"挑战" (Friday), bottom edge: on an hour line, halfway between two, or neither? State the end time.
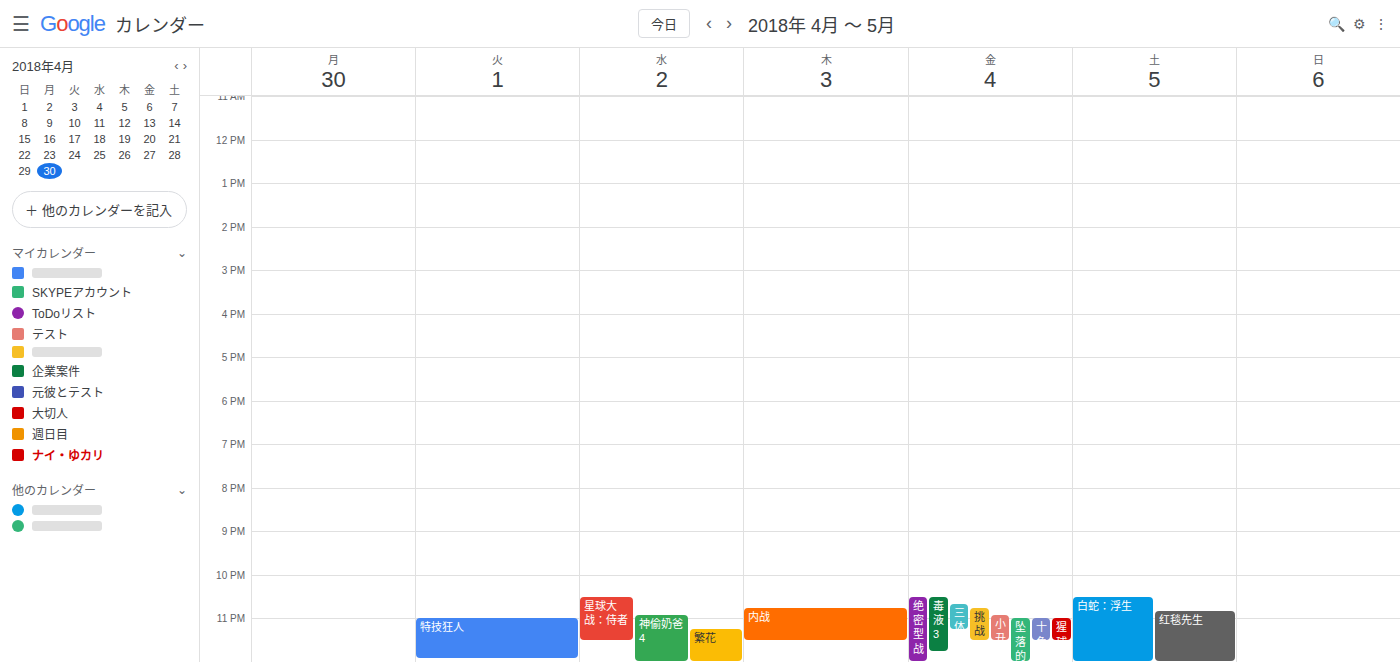
11:30 PM -- halfway between the 11 PM and 12 AM lines.